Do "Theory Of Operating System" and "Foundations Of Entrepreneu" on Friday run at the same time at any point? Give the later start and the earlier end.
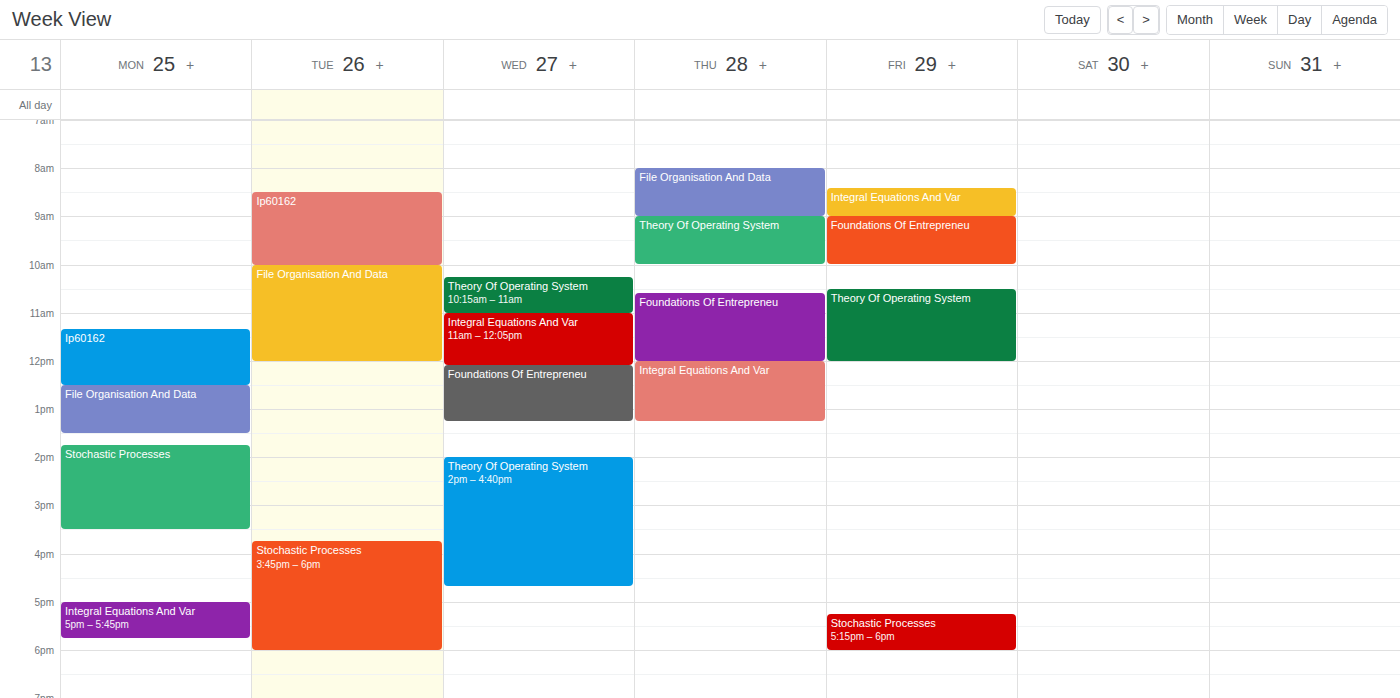
"Foundations Of Entrepreneu" ends at 10:00 and "Theory Of Operating System" starts at 10:30 -- no overlap.